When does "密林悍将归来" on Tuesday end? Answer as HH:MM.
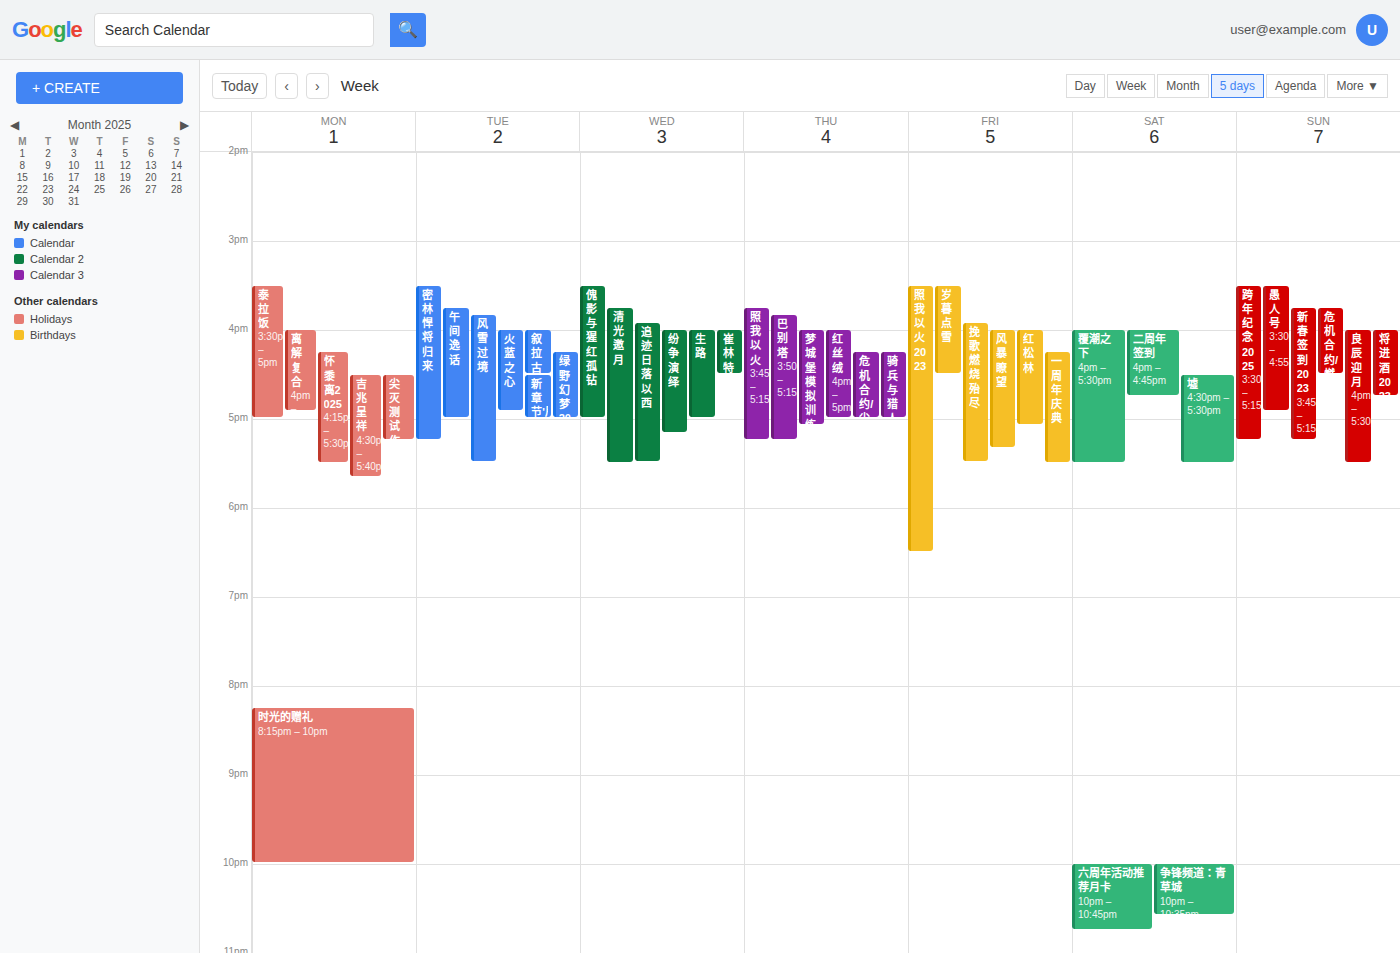
17:15